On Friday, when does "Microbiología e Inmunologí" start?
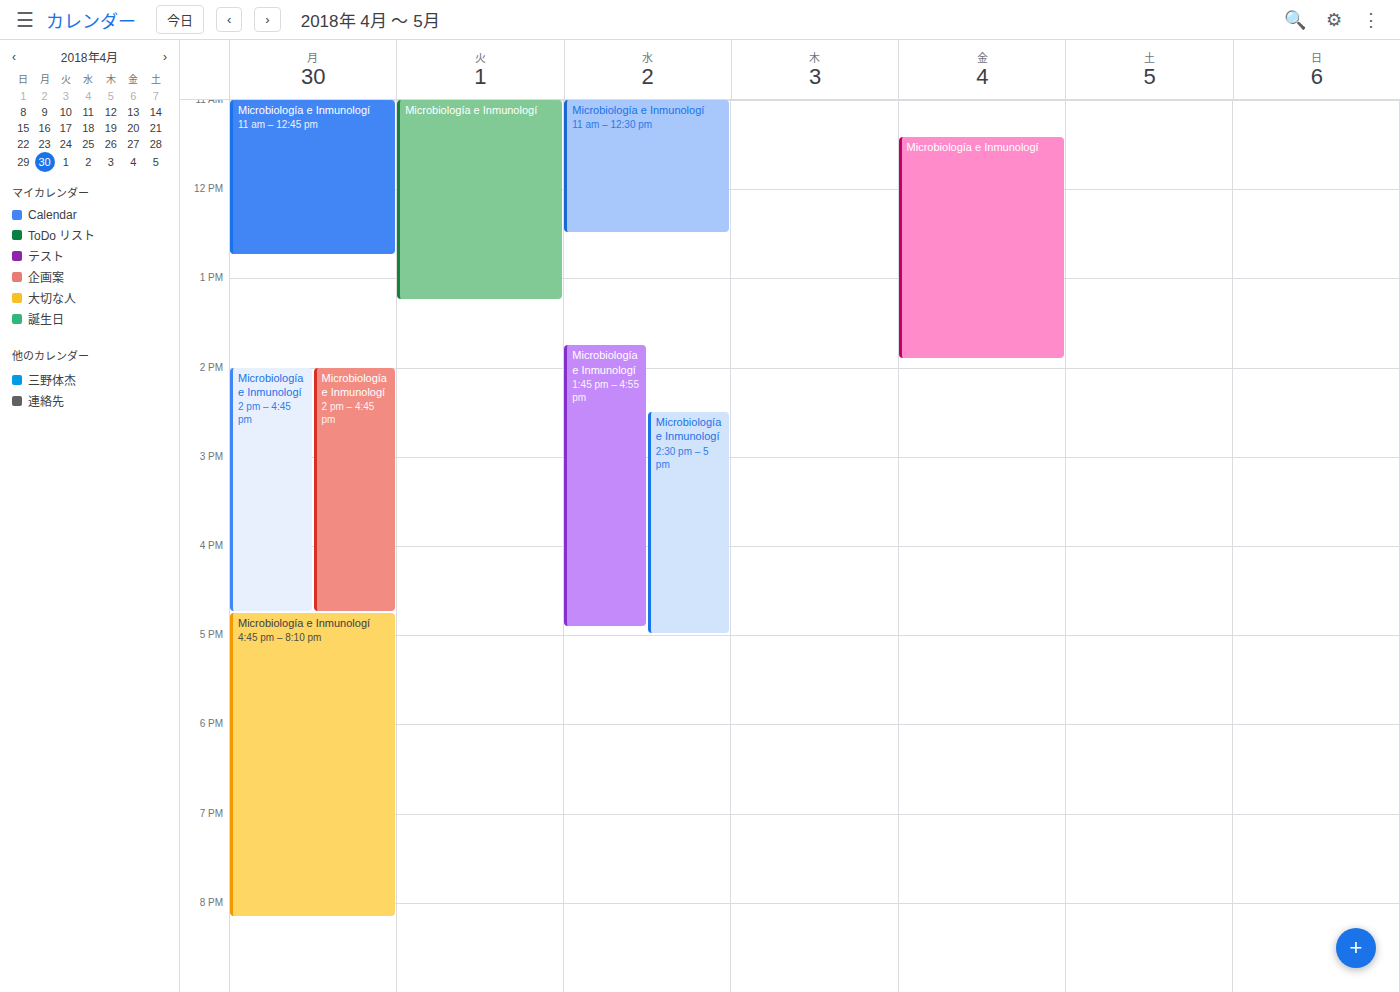
11:25